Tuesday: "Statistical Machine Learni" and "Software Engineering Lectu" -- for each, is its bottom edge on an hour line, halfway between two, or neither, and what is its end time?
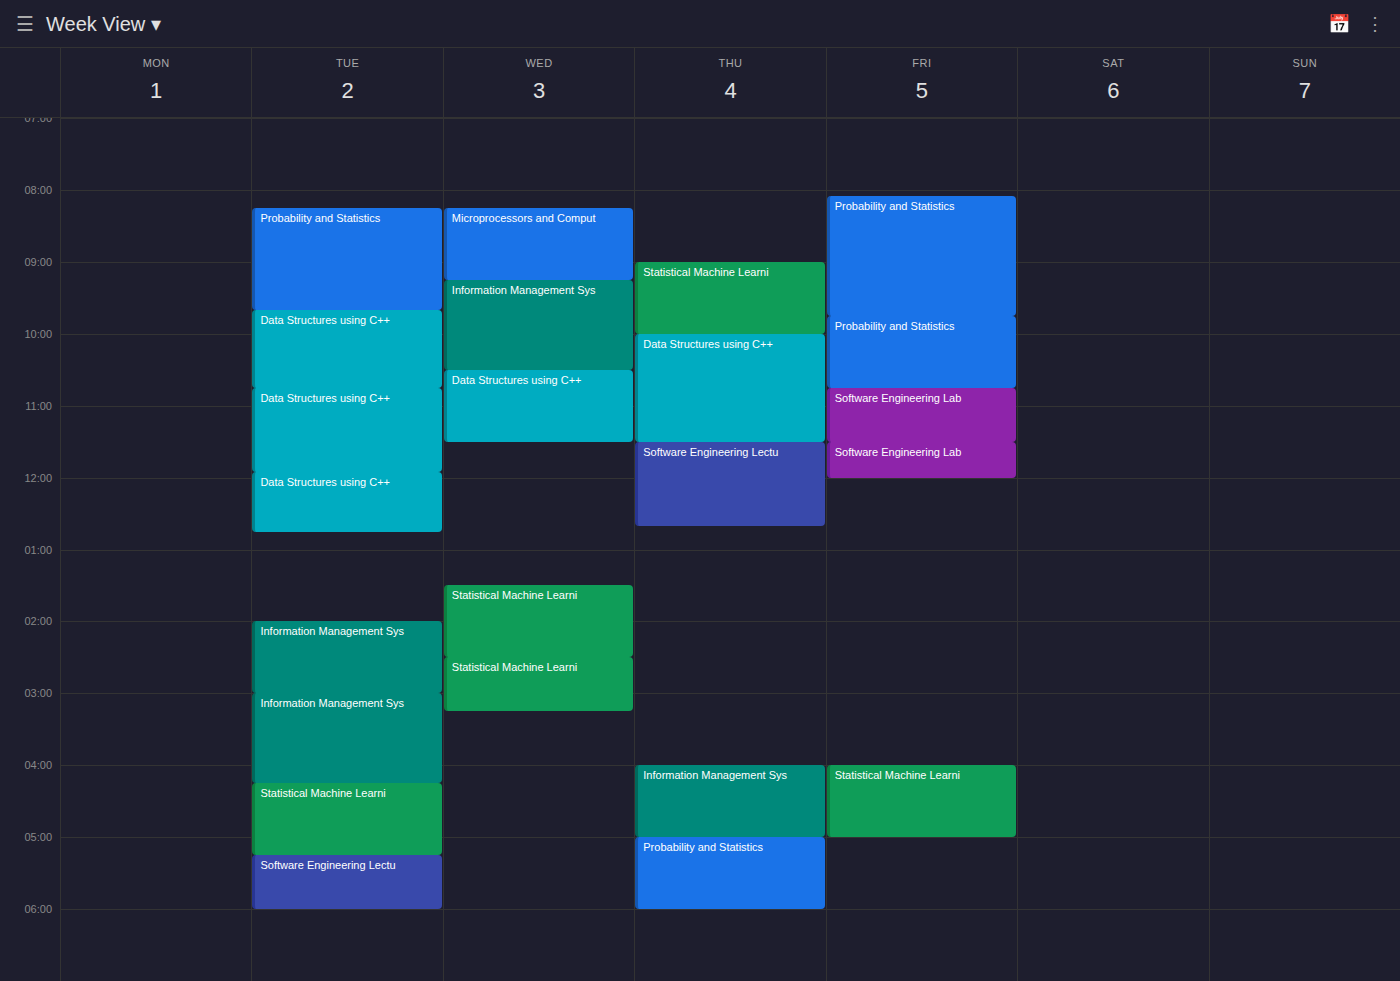
"Statistical Machine Learni": 5:15 PM, neither: a quarter of the way from the 5 PM line to the 6 PM line. "Software Engineering Lectu": 6:00 PM, exactly on the 6 PM line.